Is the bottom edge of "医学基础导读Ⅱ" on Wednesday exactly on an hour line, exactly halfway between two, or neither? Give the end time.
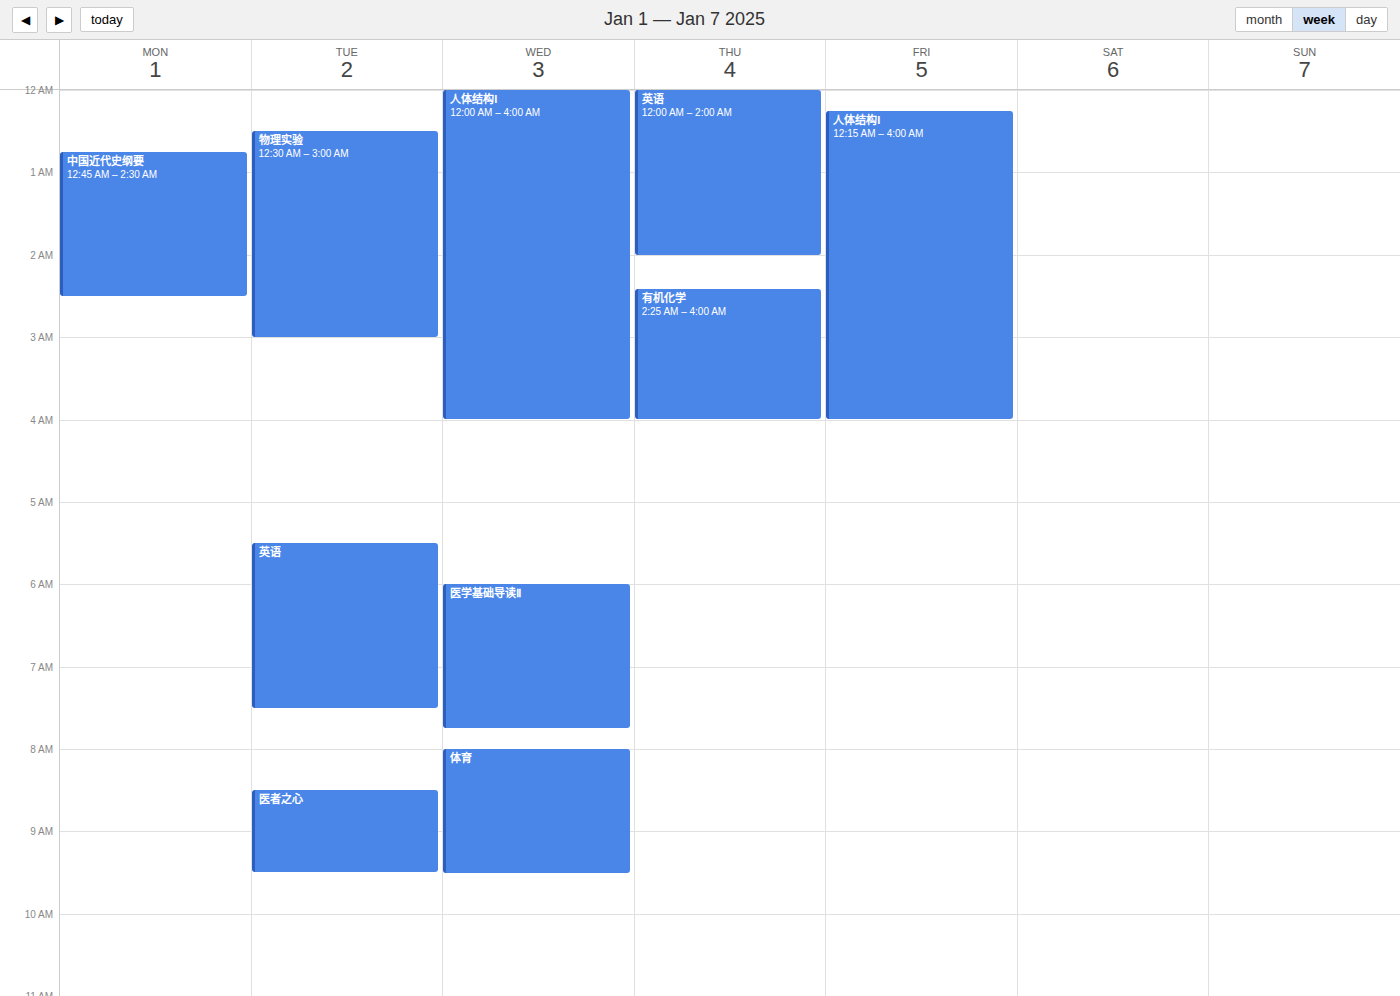
07:45 -- neither: three quarters of the way from the 07:00 line to the 08:00 line.